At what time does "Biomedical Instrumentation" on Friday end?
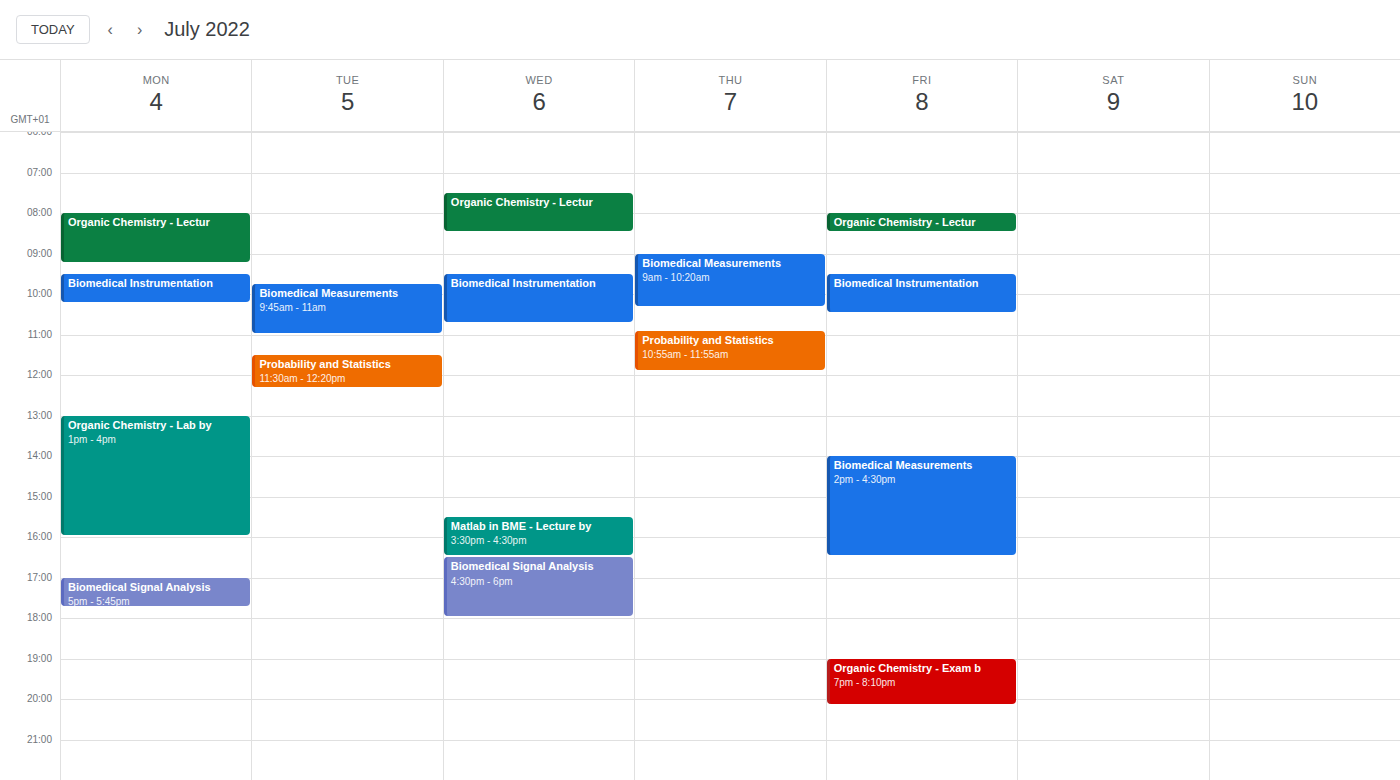
10:30 AM